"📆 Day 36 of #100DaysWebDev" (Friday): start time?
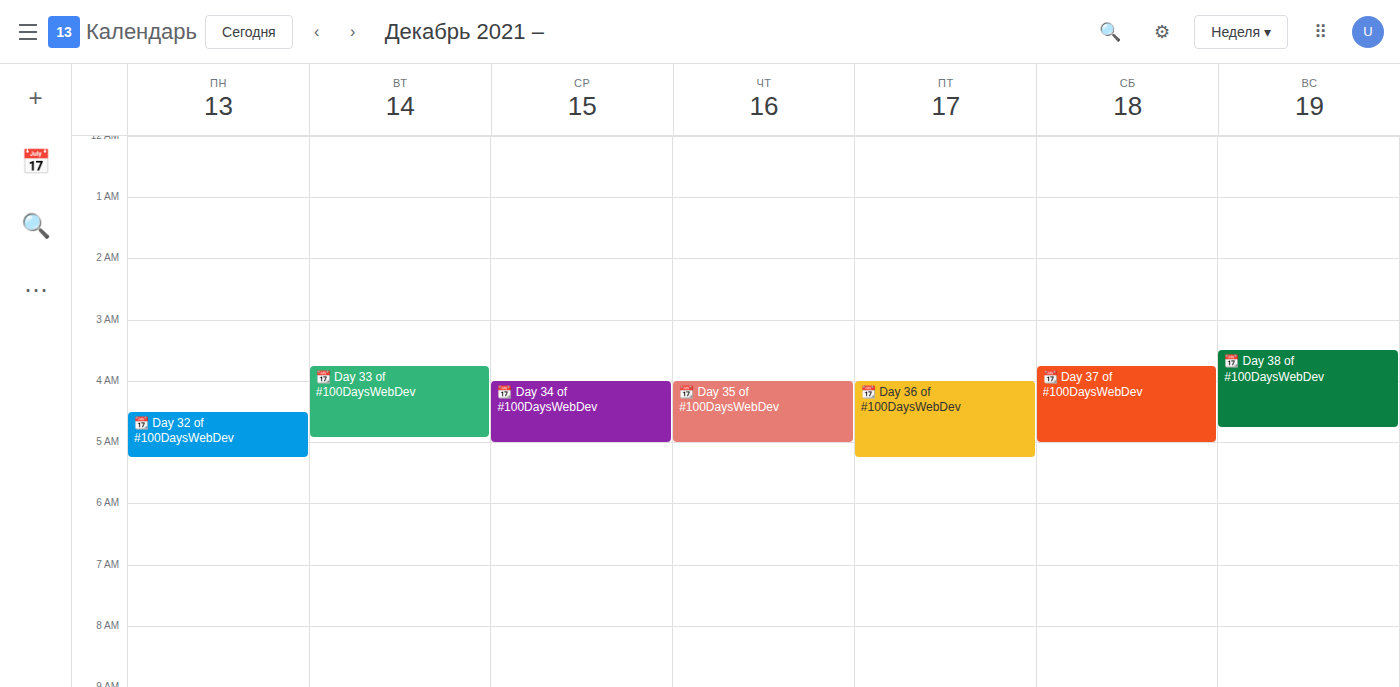
04:00